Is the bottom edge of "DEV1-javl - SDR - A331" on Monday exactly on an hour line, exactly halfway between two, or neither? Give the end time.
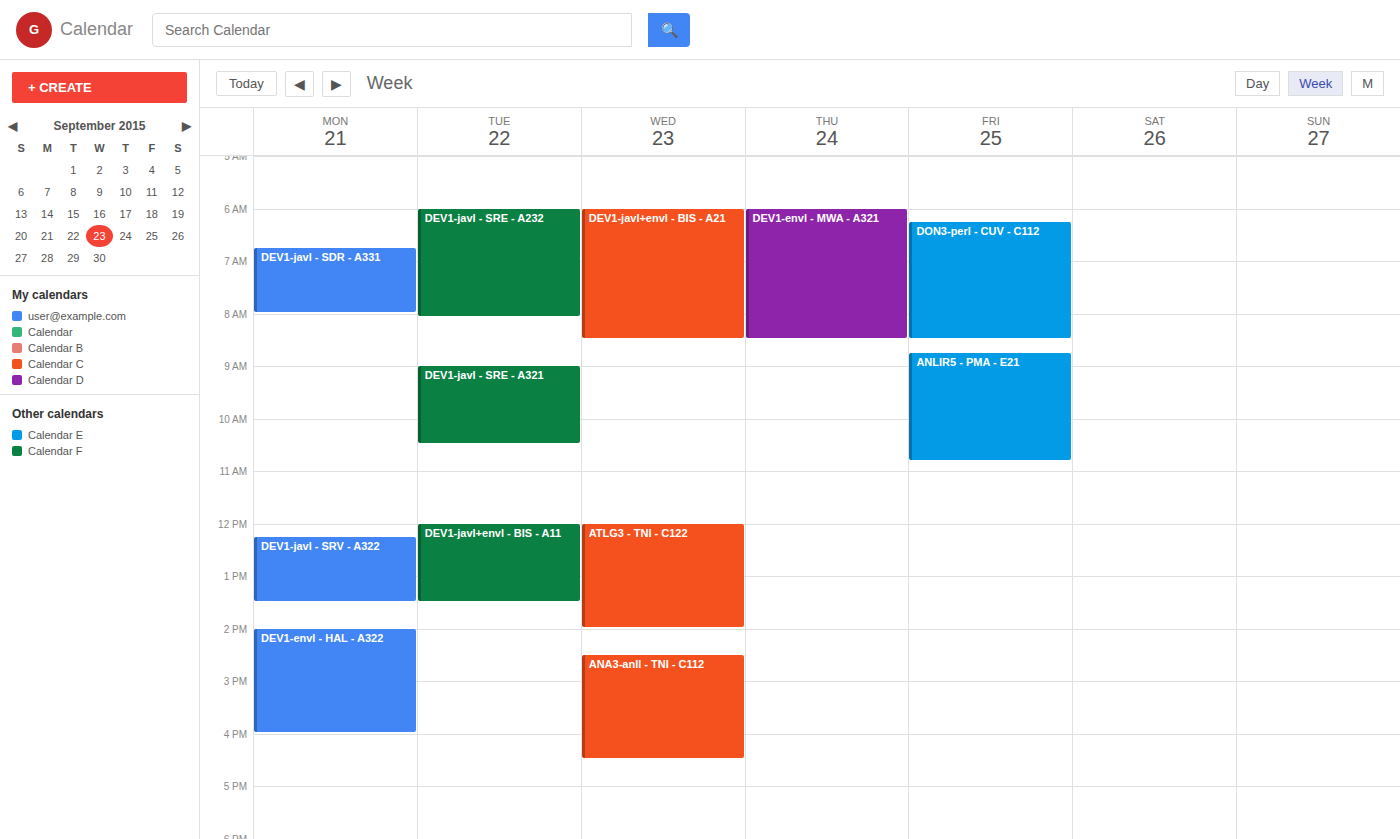
8:00 AM -- exactly on the 8 AM line.